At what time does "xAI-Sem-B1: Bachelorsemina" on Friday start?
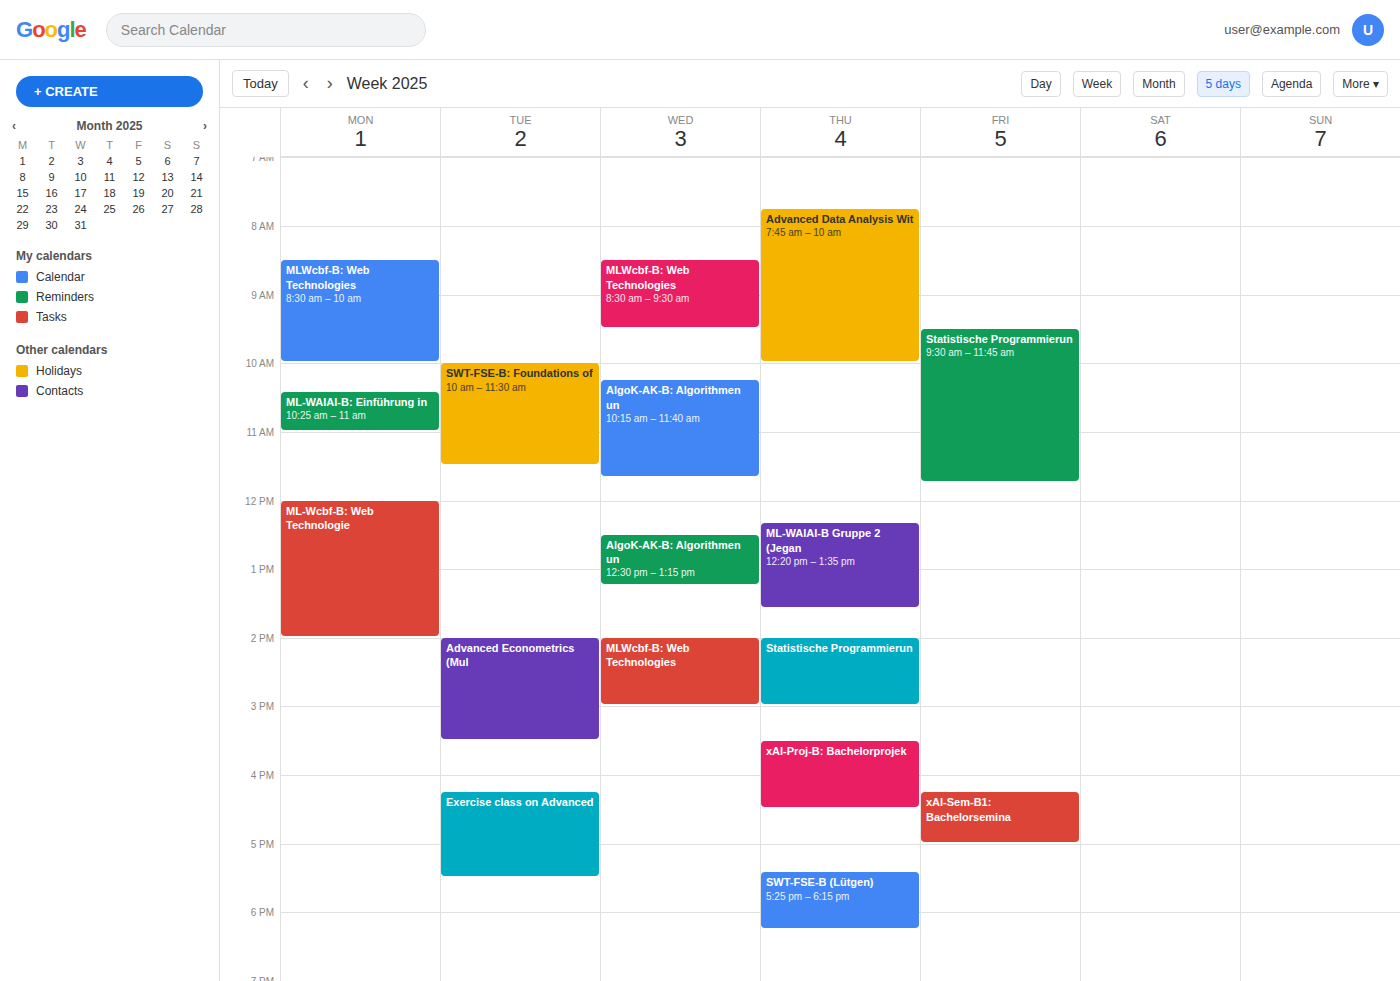
4:15 PM